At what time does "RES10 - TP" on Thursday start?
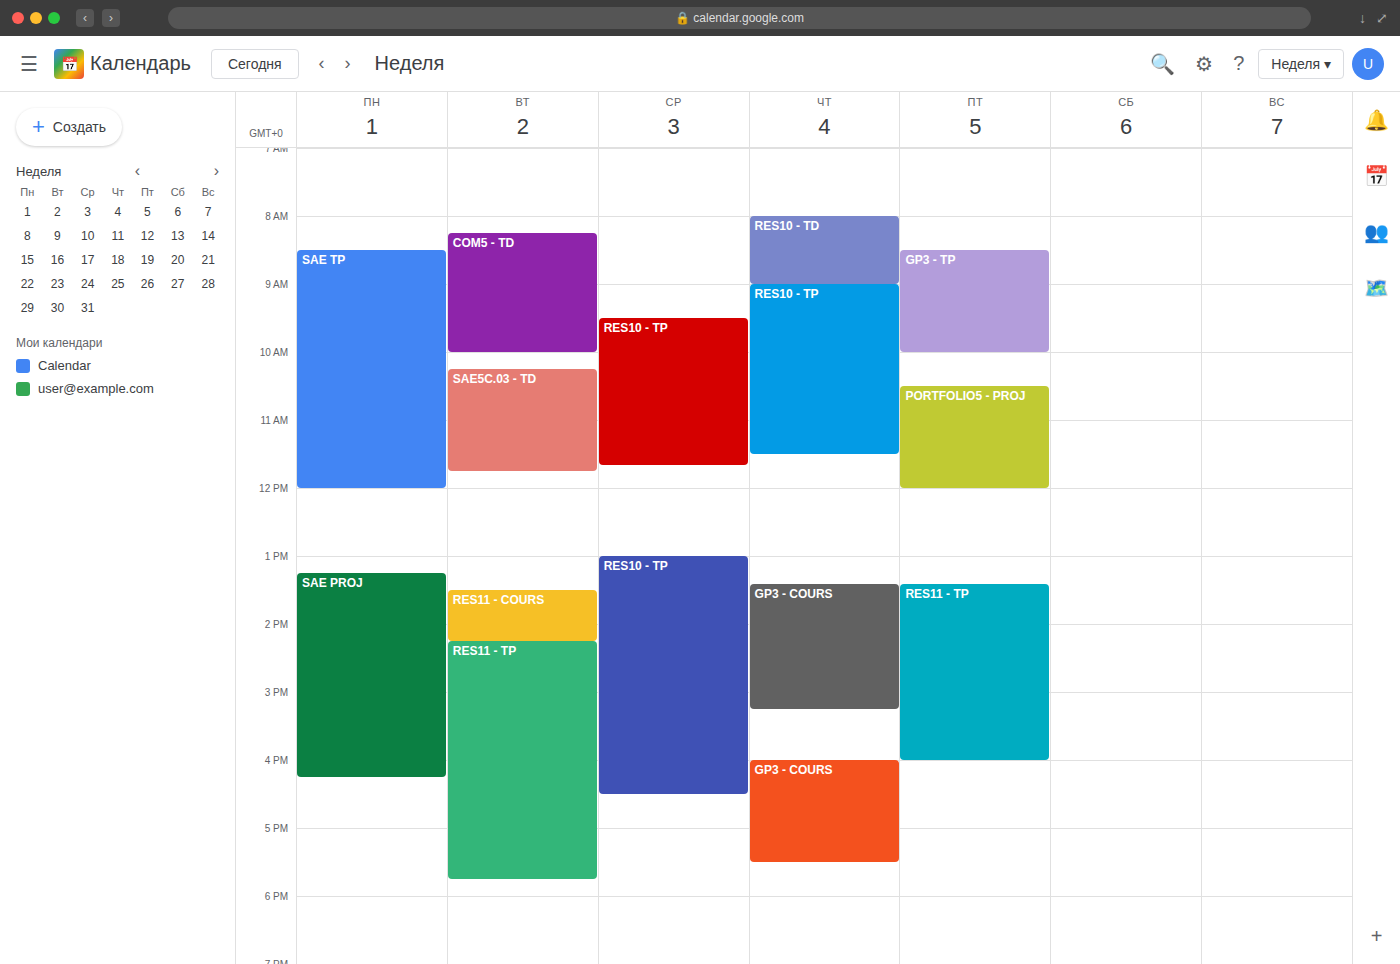
09:00